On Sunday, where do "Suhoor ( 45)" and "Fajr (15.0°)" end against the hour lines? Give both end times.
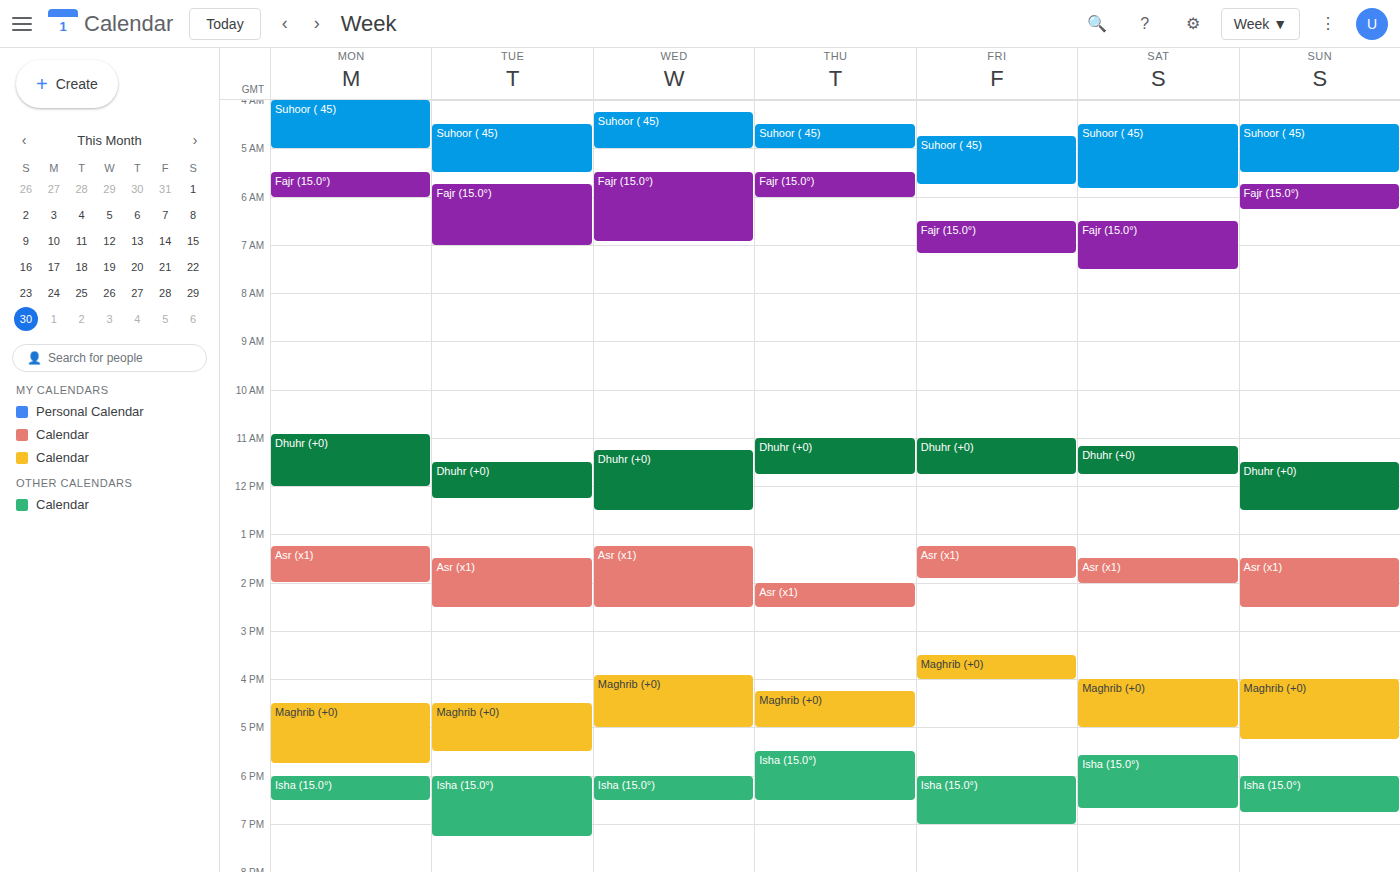
"Suhoor ( 45)": 5:30 AM, halfway between the 5 AM and 6 AM lines. "Fajr (15.0°)": 6:15 AM, neither: a quarter of the way from the 6 AM line to the 7 AM line.